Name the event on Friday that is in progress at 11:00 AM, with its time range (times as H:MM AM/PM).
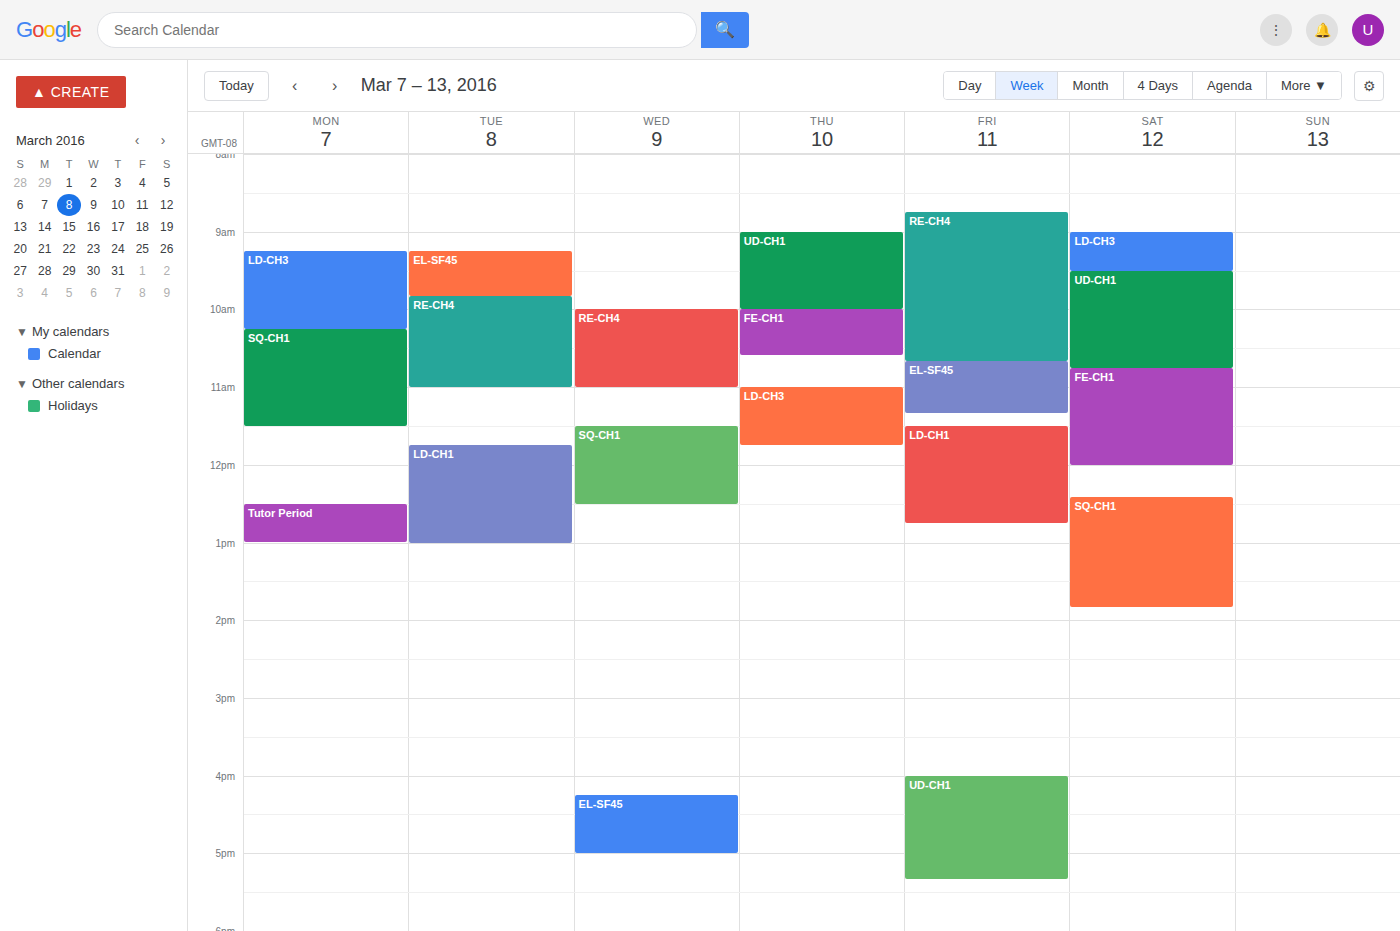
"EL-SF45", 10:40 AM to 11:20 AM